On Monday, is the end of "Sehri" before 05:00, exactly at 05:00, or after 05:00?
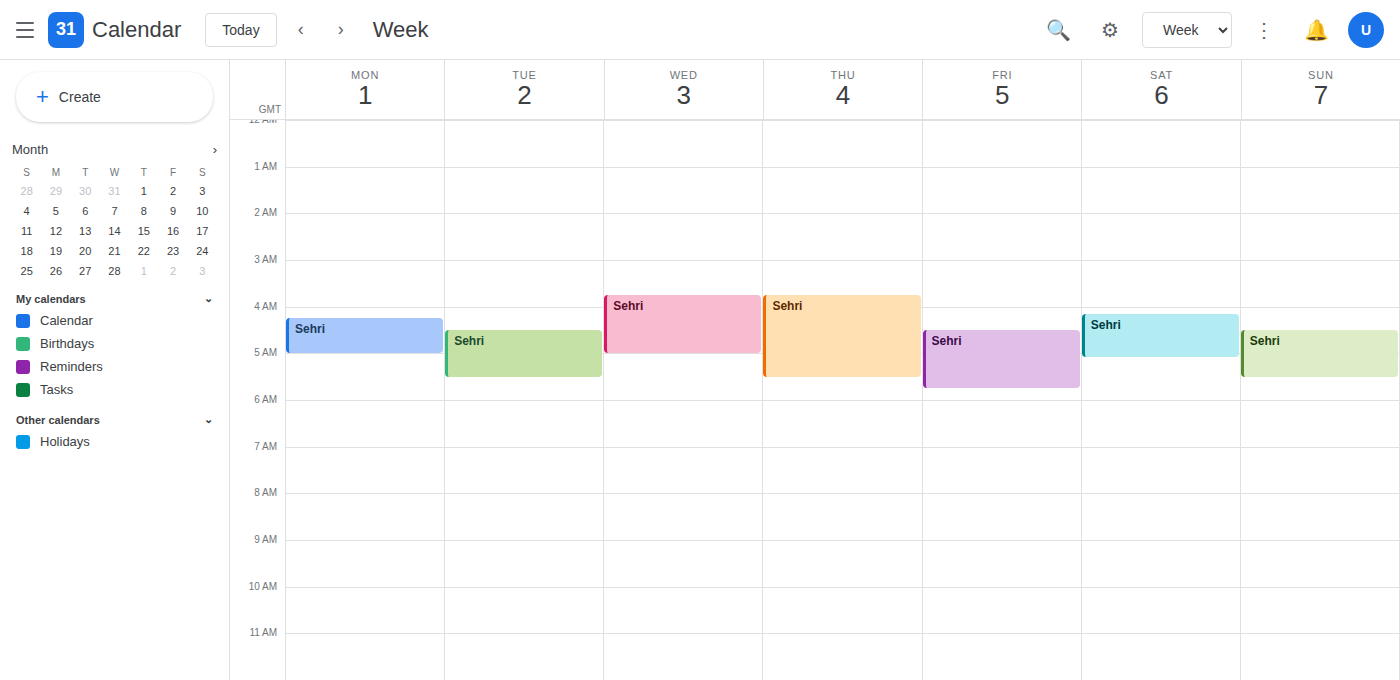
05:00 -- exactly at 05:00, on the 05:00 line.